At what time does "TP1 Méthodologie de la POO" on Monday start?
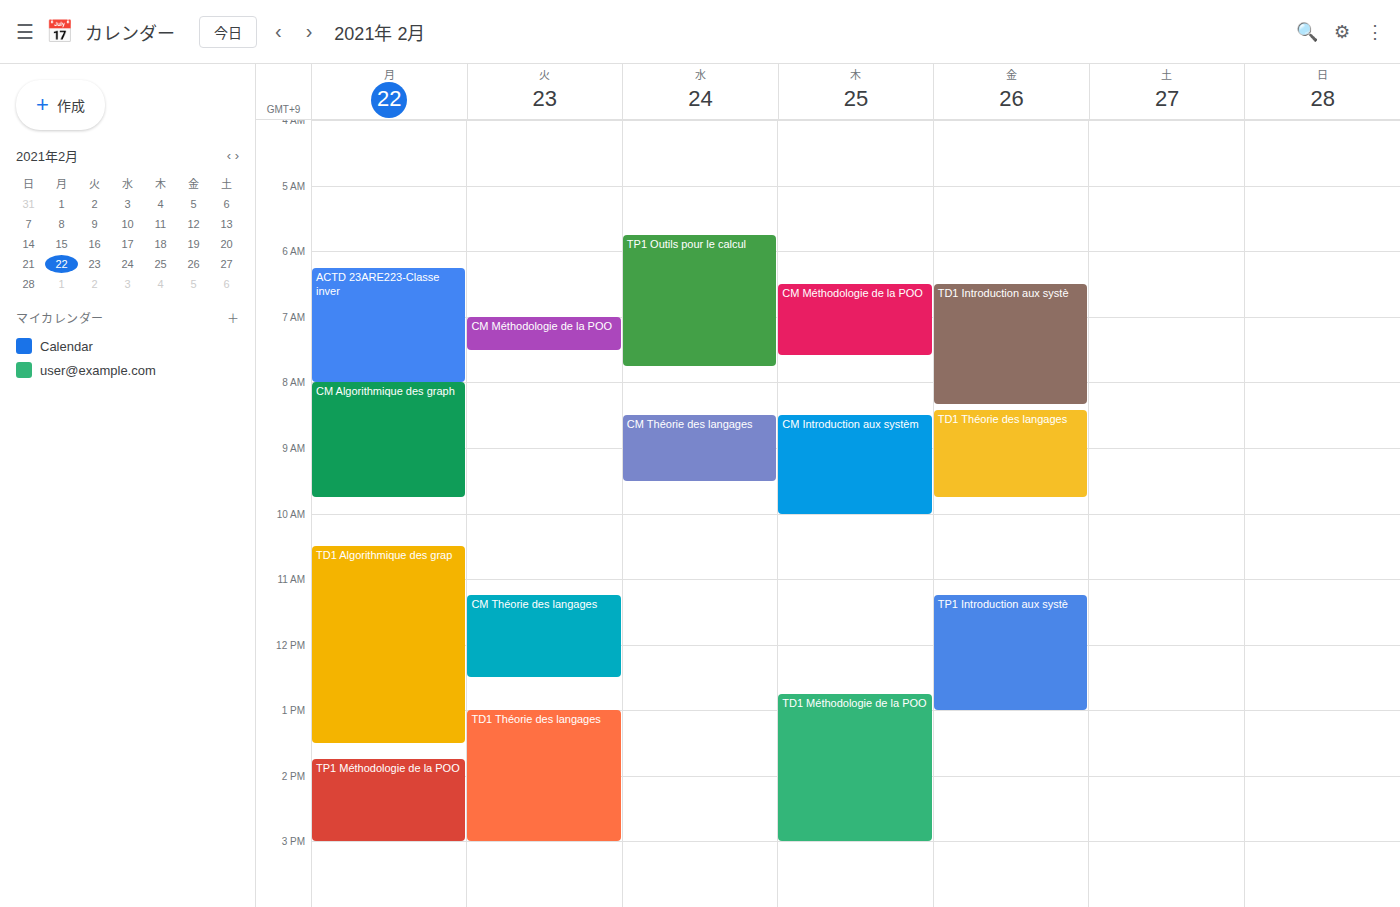
1:45 PM